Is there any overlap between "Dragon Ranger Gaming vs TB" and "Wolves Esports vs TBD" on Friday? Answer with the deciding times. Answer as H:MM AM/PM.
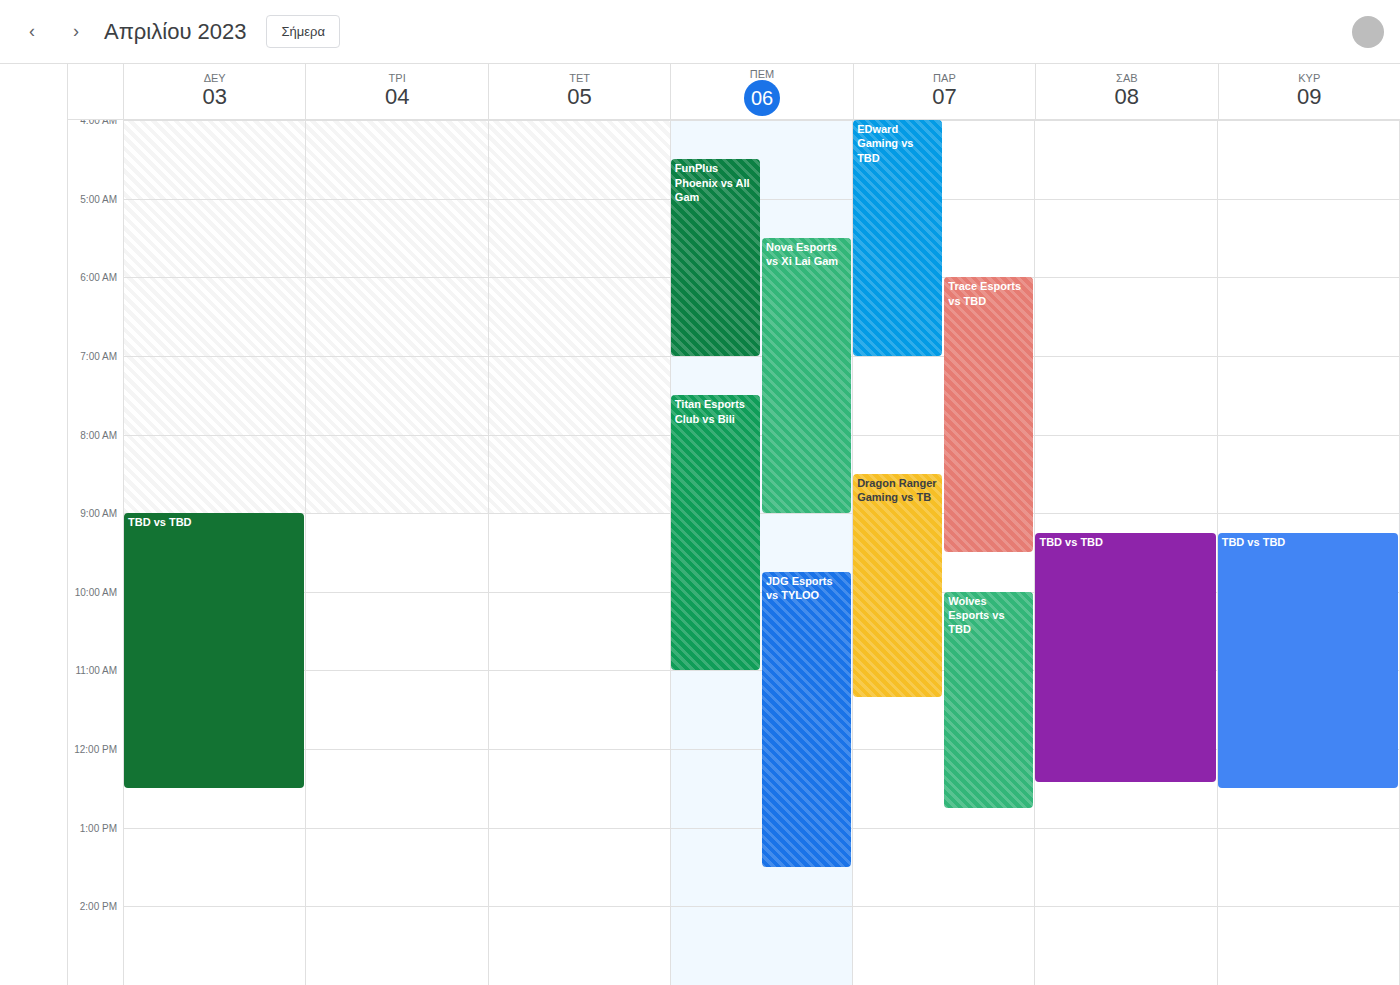
"Wolves Esports vs TBD" starts at 10:00 AM, before "Dragon Ranger Gaming vs TB" ends at 11:20 AM -- they overlap.